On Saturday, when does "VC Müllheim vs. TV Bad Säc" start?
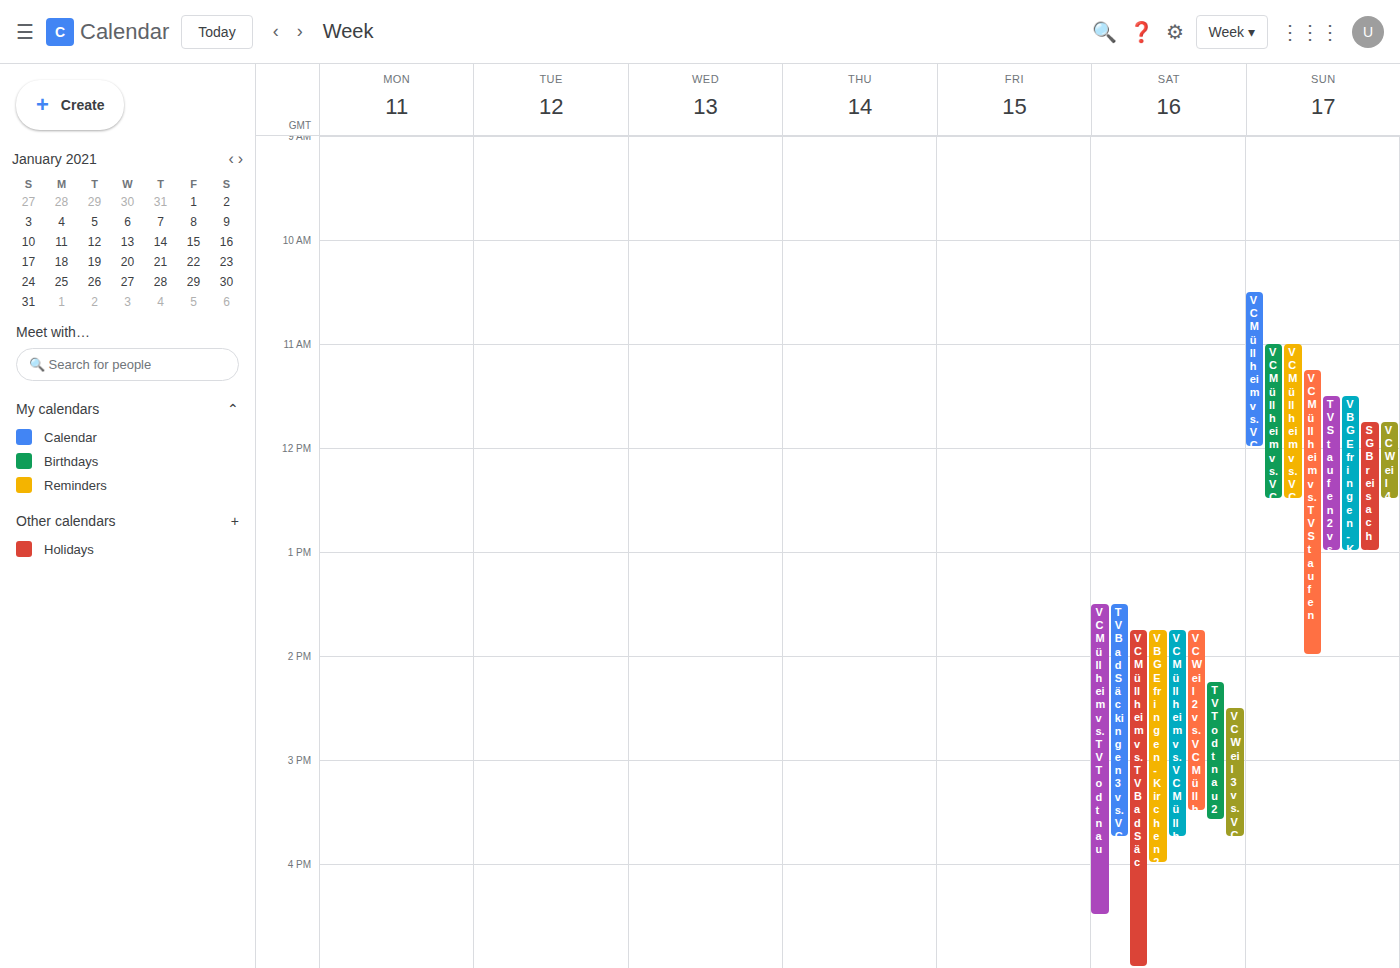
1:45 PM